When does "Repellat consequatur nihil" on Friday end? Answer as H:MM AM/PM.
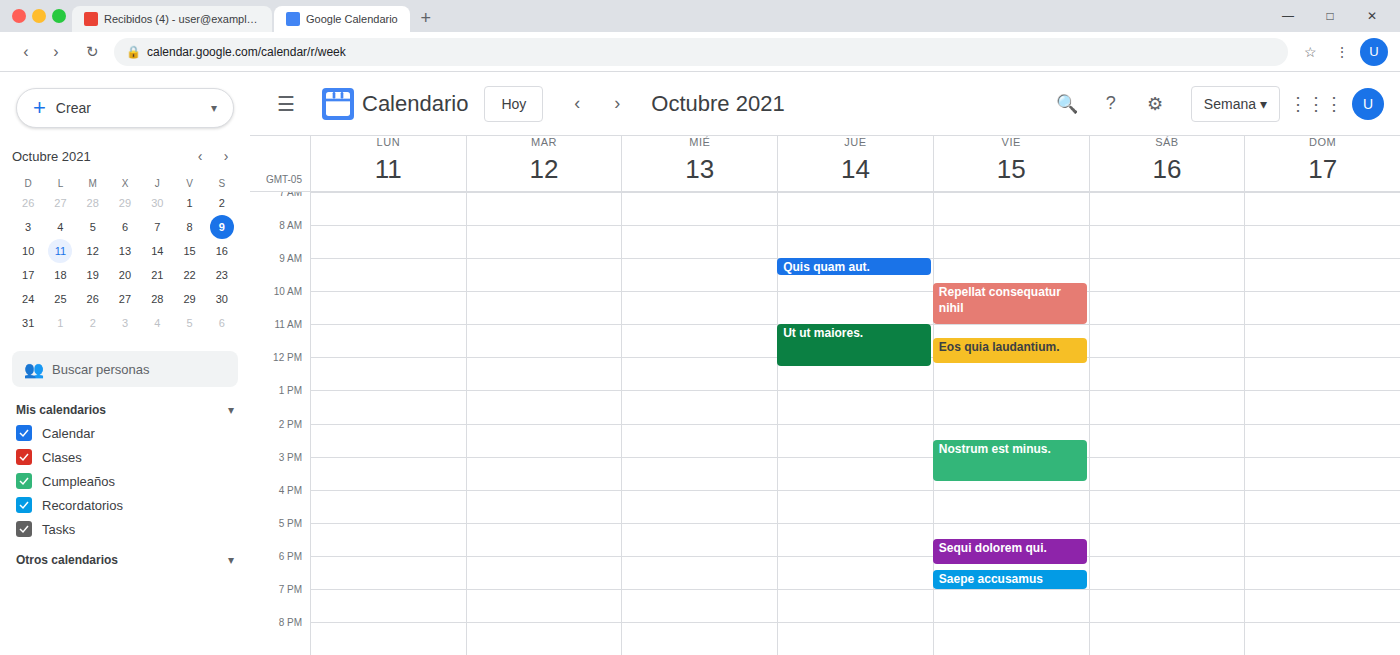
11:00 AM